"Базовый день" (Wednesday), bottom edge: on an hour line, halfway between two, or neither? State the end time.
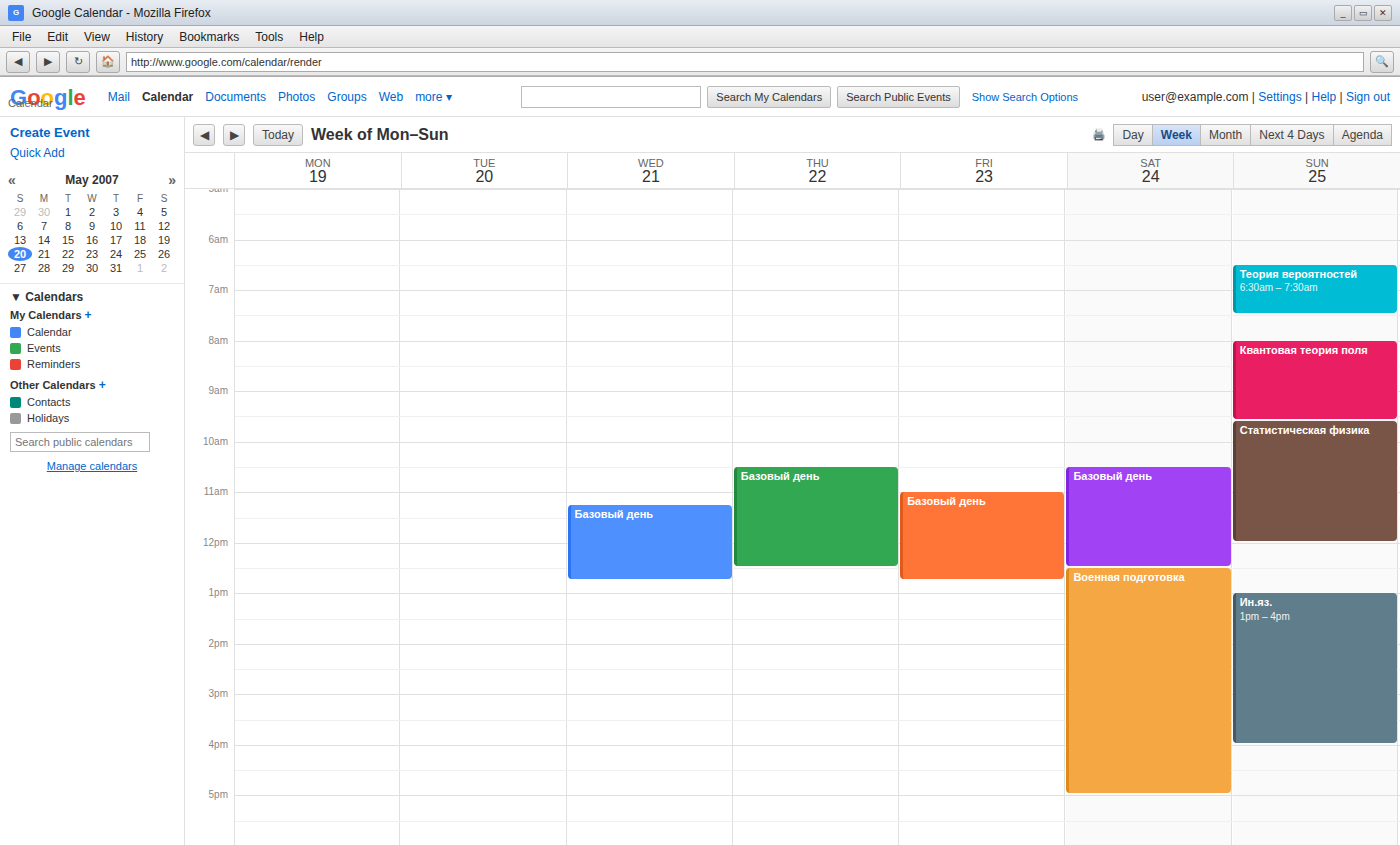
12:45 -- neither: three quarters of the way from the 12:00 line to the 13:00 line.